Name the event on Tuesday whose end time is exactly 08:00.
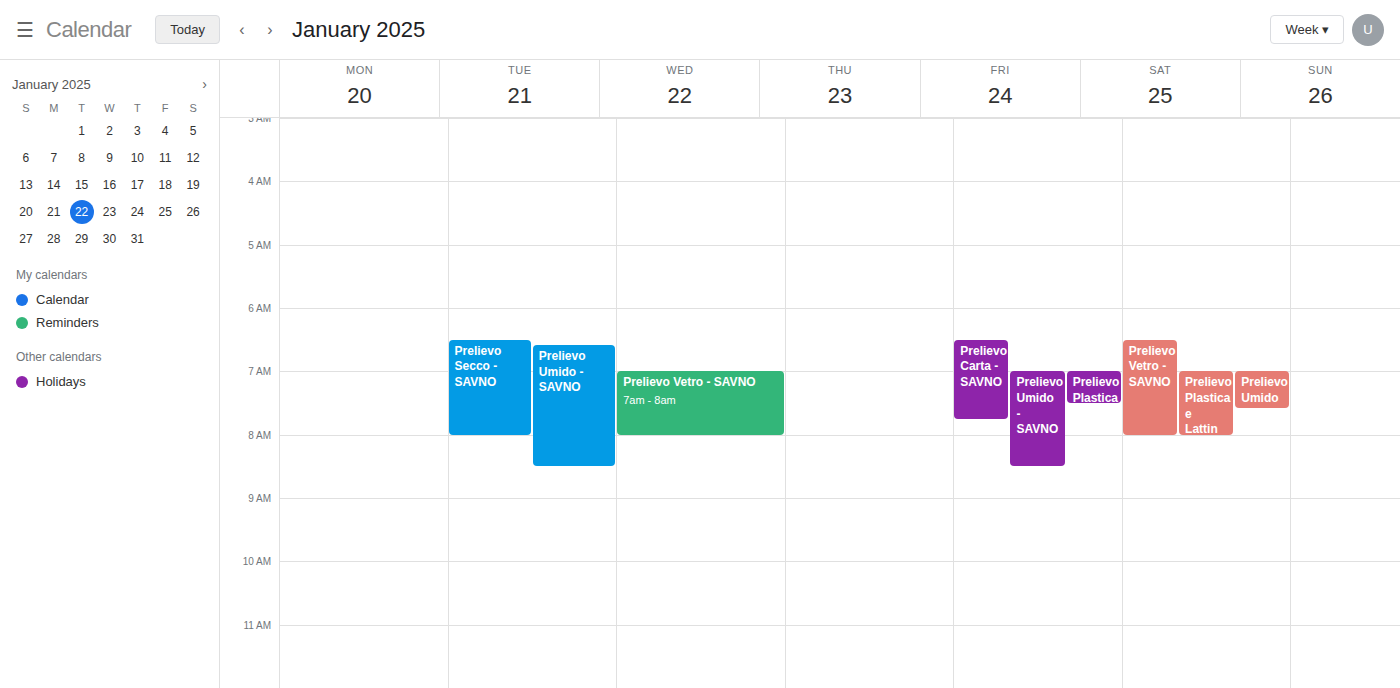
"Prelievo Secco - SAVNO"